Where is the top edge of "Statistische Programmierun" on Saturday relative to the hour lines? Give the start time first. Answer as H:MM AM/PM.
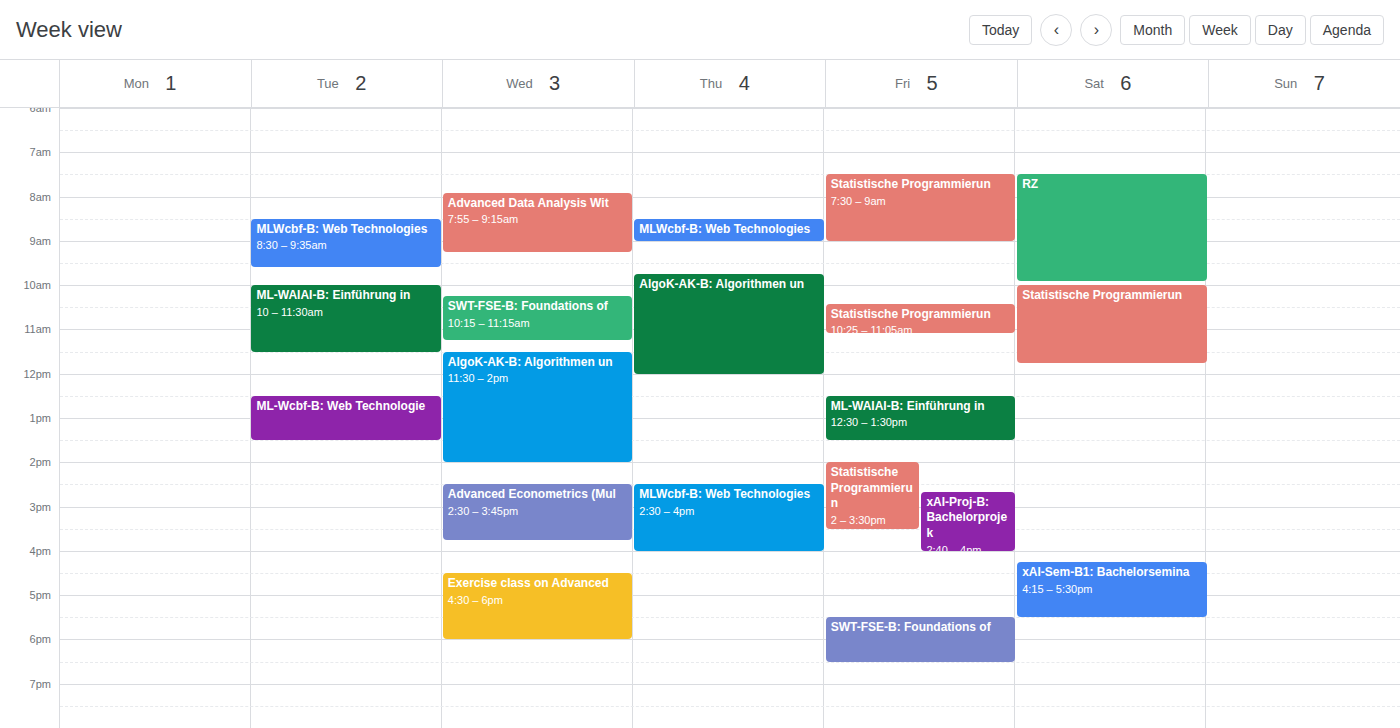
10:00 AM -- exactly on the 10 AM line.